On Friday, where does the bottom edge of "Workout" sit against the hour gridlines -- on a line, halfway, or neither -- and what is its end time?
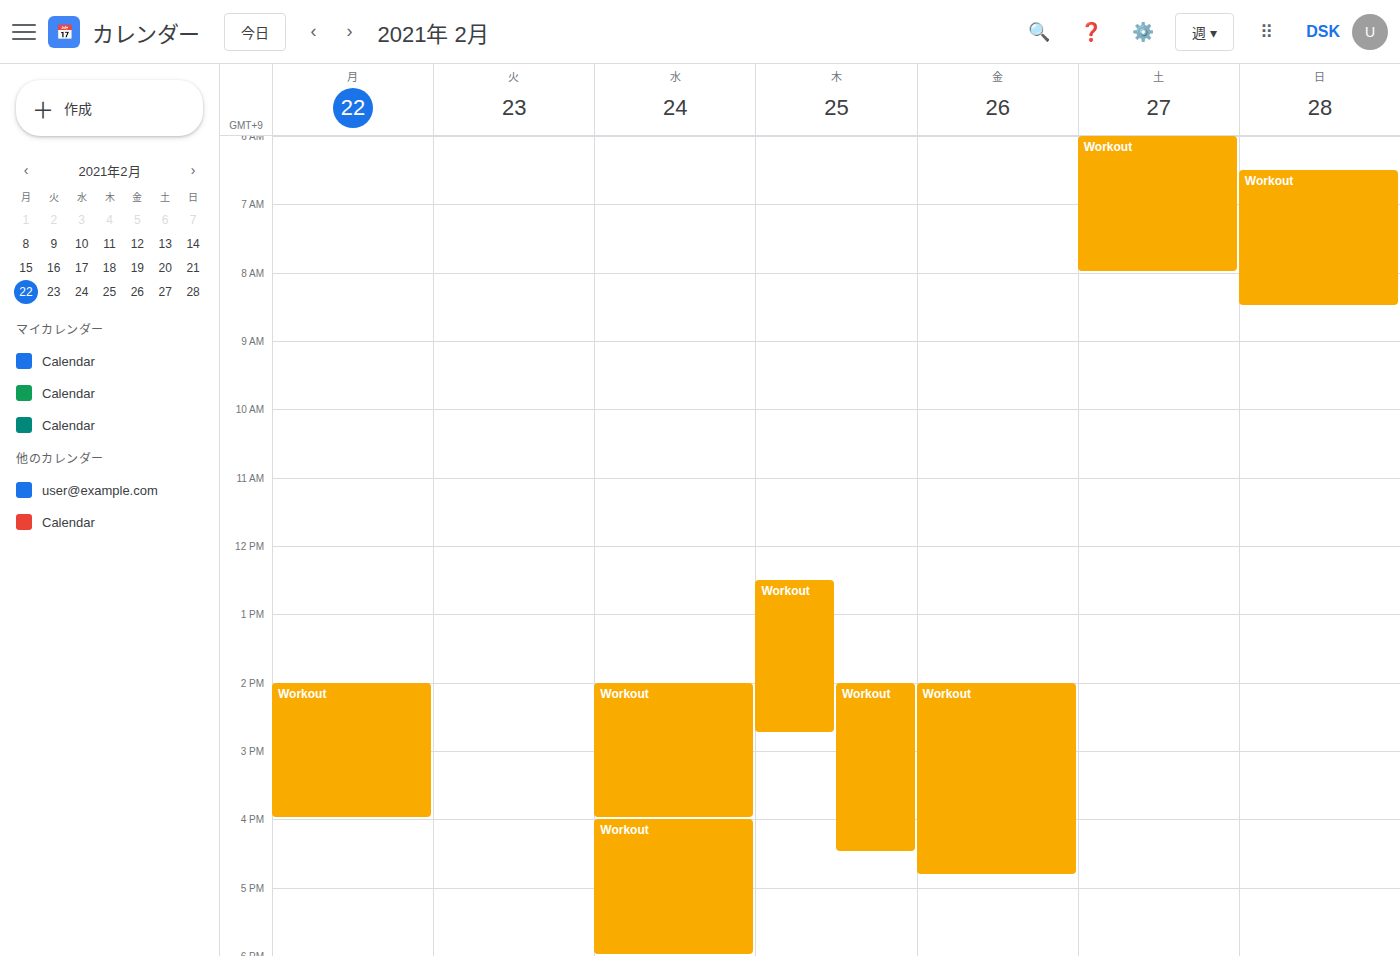
4:50 PM -- neither: 50 minutes below the 4 PM line and 10 minutes above the 5 PM line.